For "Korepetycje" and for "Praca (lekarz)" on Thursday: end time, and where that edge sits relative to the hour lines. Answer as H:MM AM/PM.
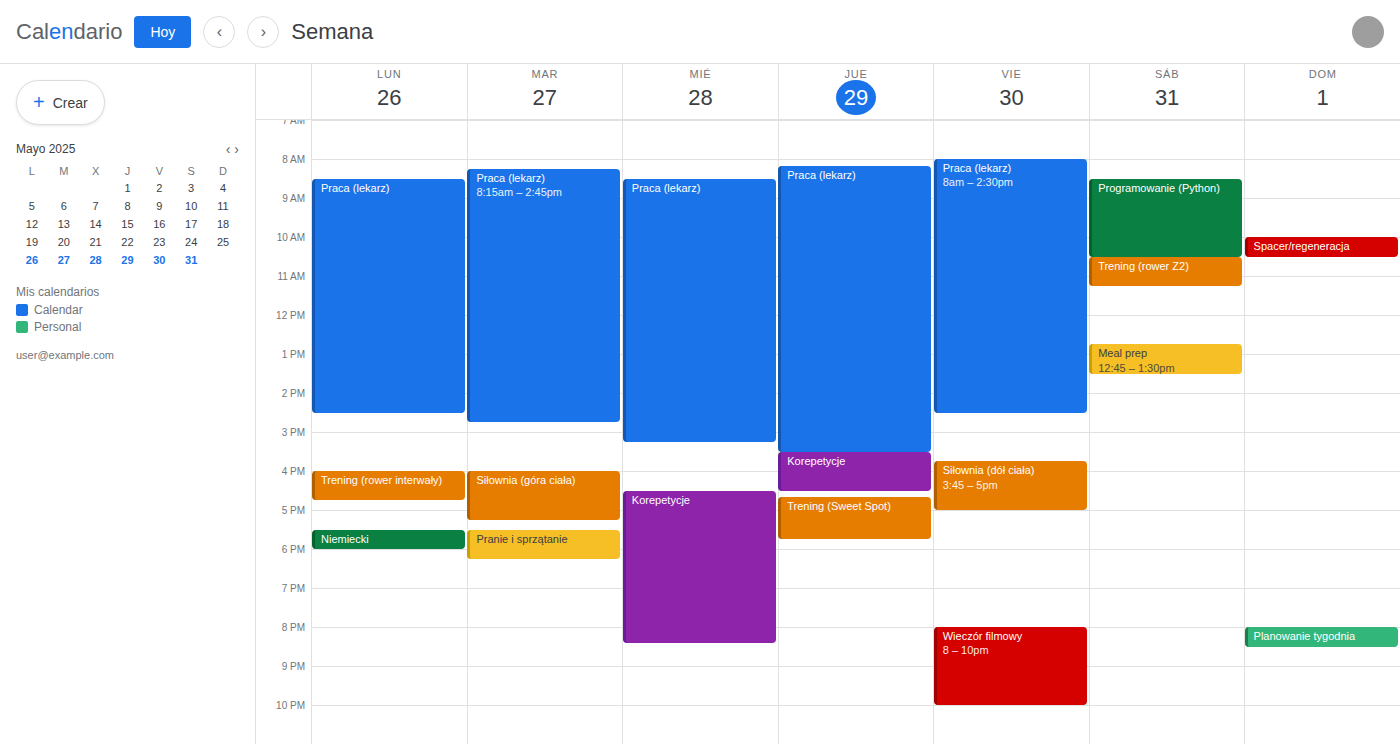
"Korepetycje": 4:30 PM, halfway between the 4 PM and 5 PM lines. "Praca (lekarz)": 3:30 PM, halfway between the 3 PM and 4 PM lines.